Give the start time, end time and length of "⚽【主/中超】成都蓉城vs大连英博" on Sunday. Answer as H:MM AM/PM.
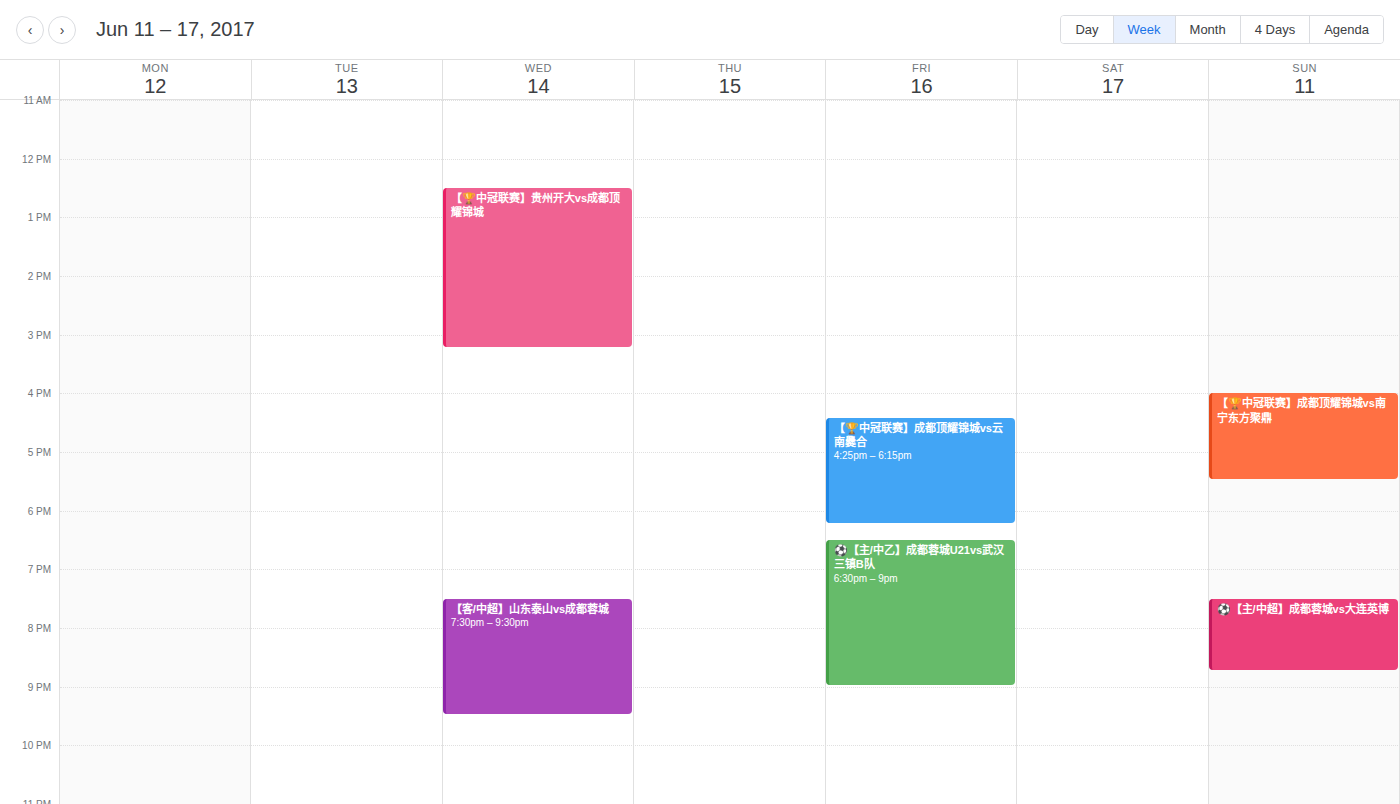
7:30 PM to 8:45 PM, 1 hour 15 minutes